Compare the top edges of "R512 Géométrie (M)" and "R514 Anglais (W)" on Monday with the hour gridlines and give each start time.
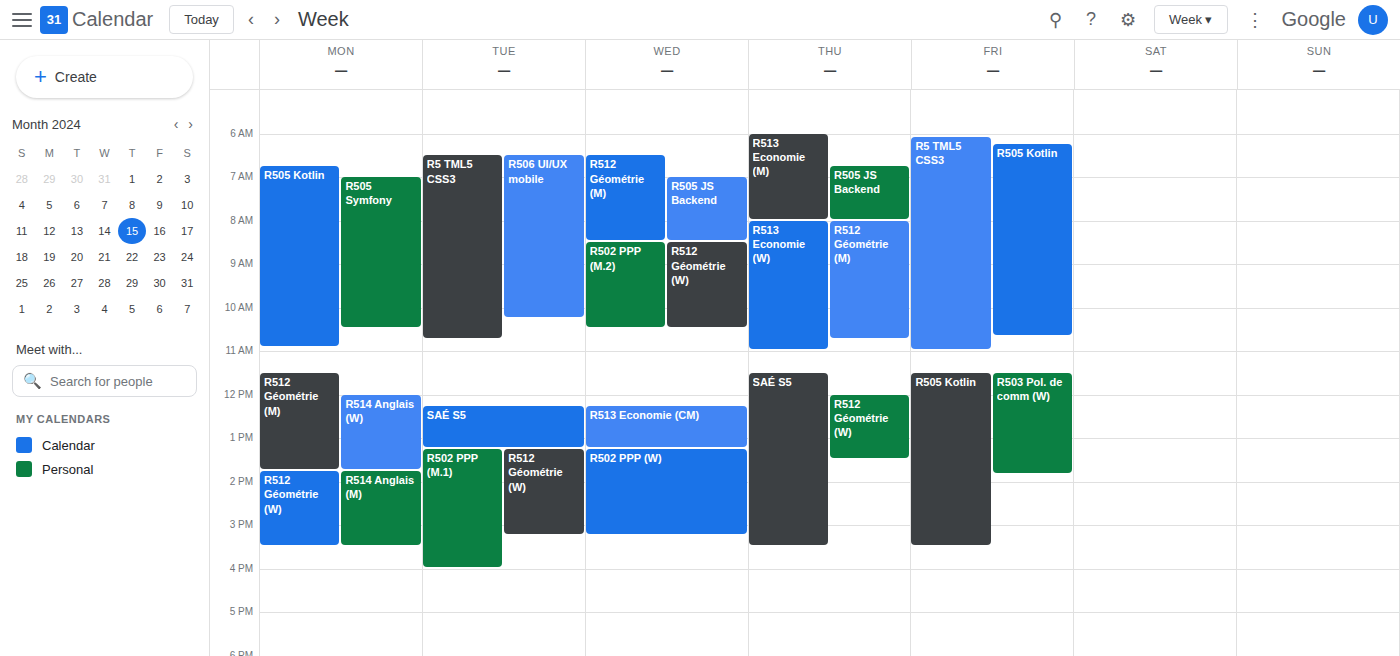
"R512 Géométrie (M)": 11:30 AM, halfway between the 11 AM and 12 PM lines. "R514 Anglais (W)": 12:00 PM, exactly on the 12 PM line.